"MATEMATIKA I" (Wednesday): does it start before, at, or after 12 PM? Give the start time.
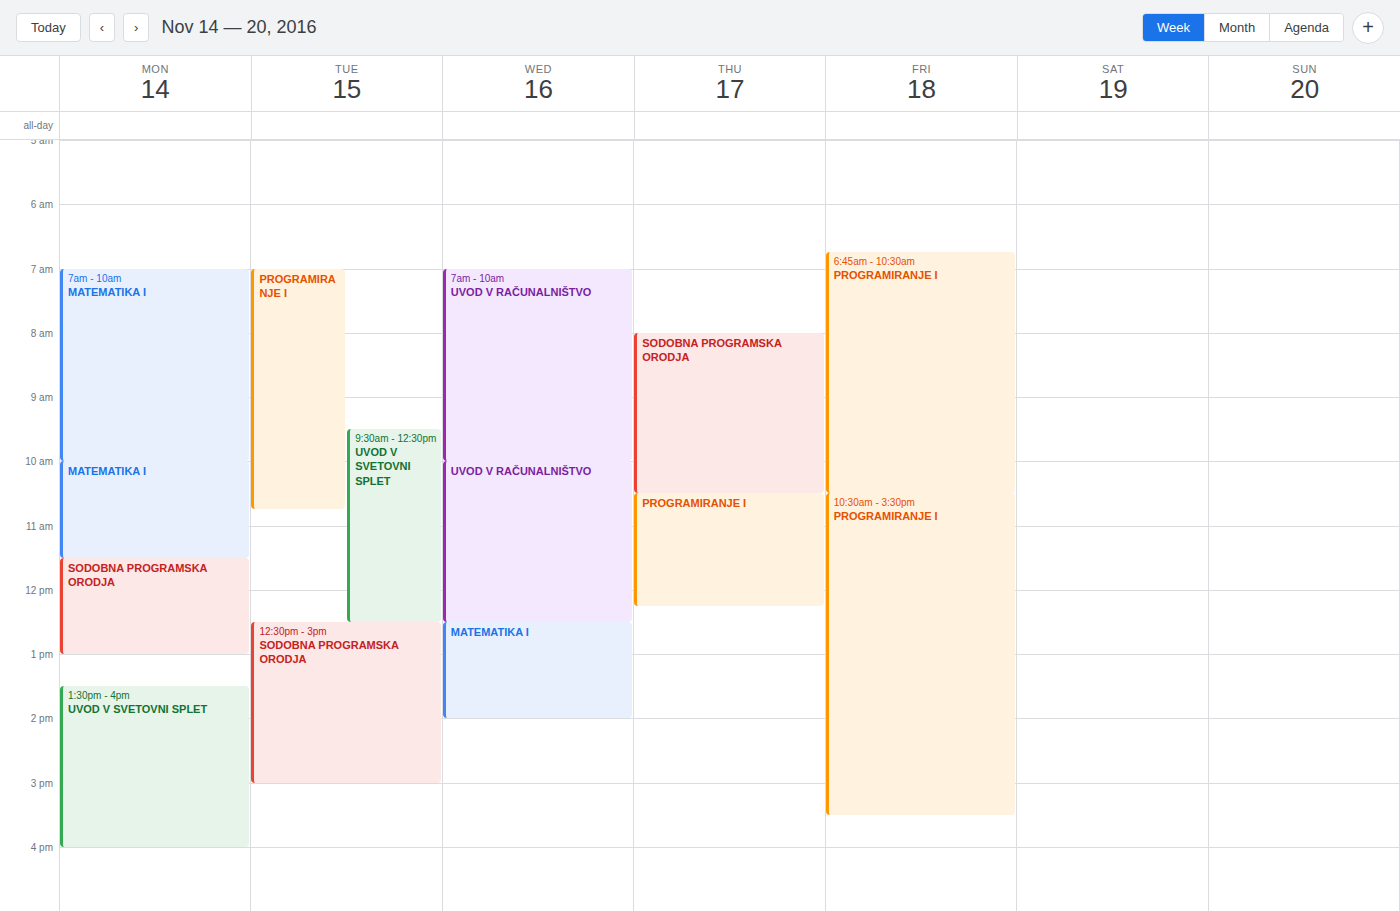
12:30 PM -- after 12 PM, 30 minutes below the 12 PM line.